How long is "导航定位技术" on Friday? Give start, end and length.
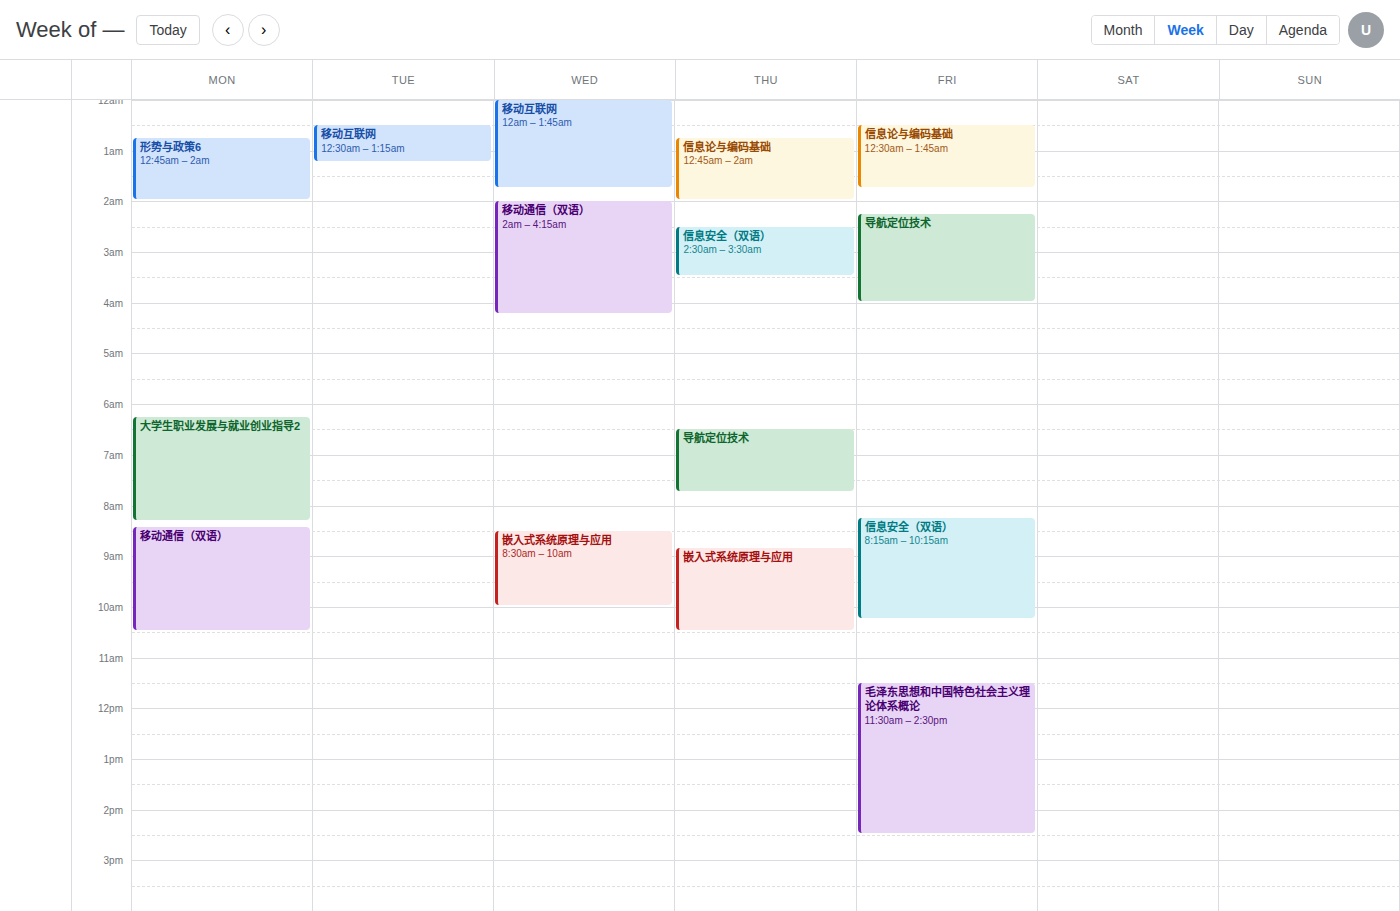
02:15 to 04:00, 1 hour 45 minutes